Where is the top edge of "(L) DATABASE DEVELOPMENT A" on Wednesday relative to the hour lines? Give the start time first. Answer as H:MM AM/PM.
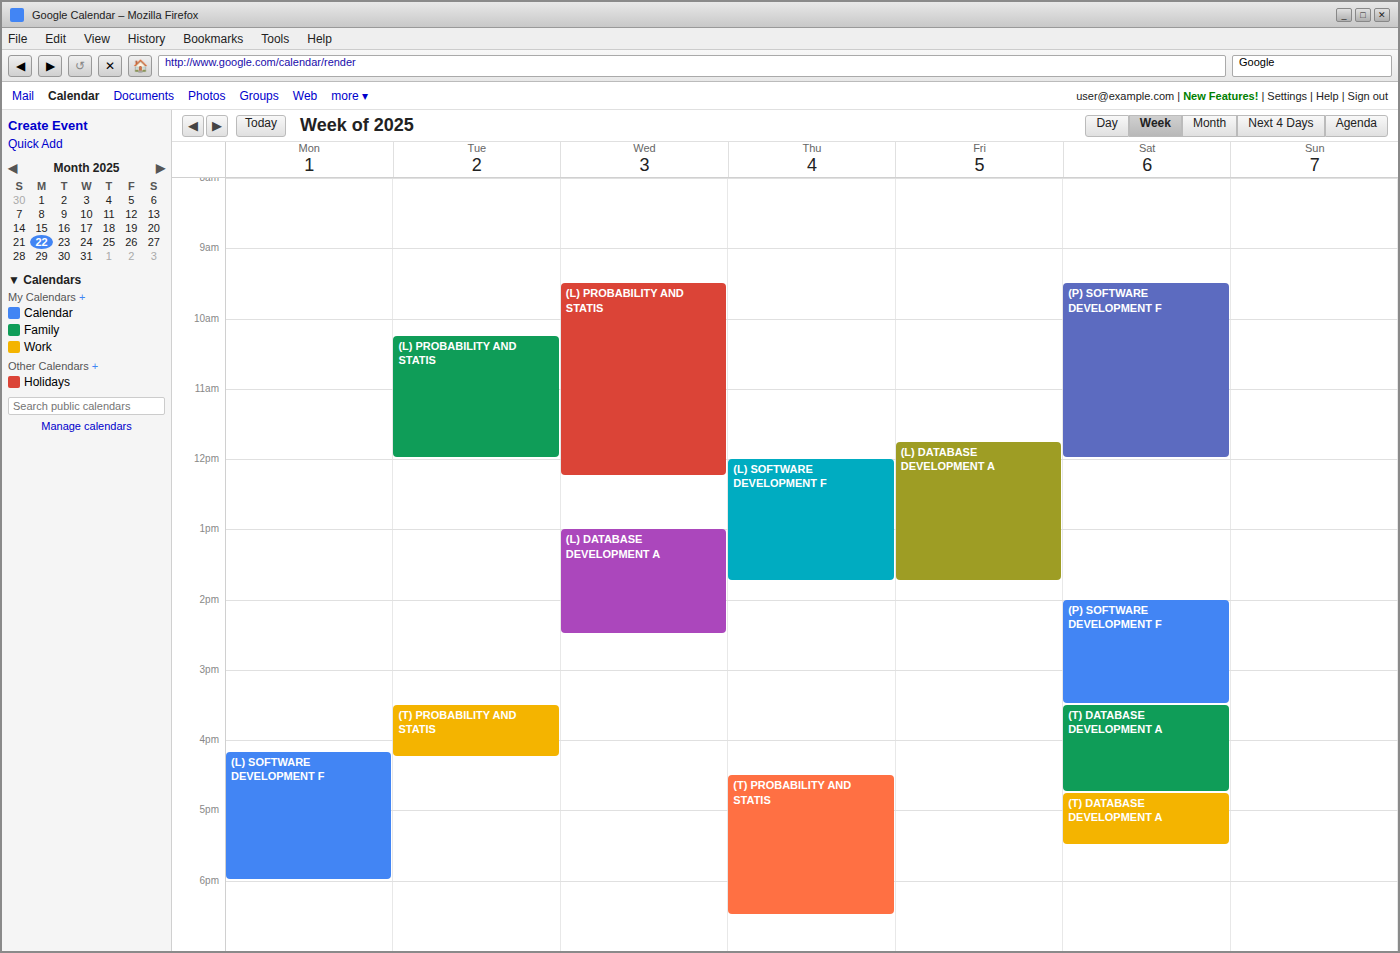
1:00 PM -- exactly on the 1 PM line.